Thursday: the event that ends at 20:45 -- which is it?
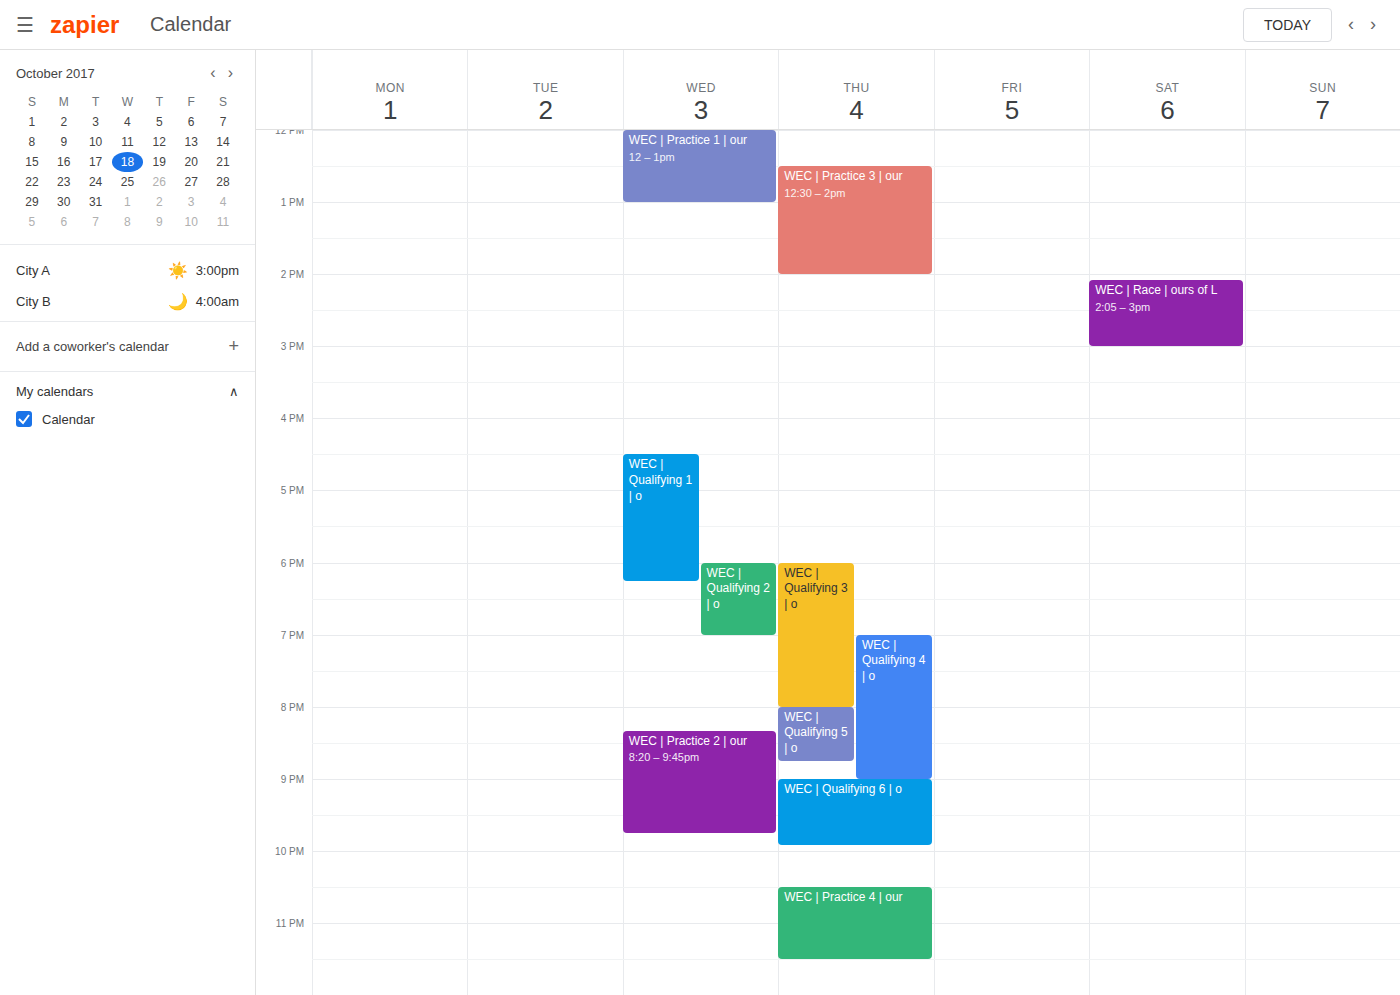
"WEC | Qualifying 5 | o"